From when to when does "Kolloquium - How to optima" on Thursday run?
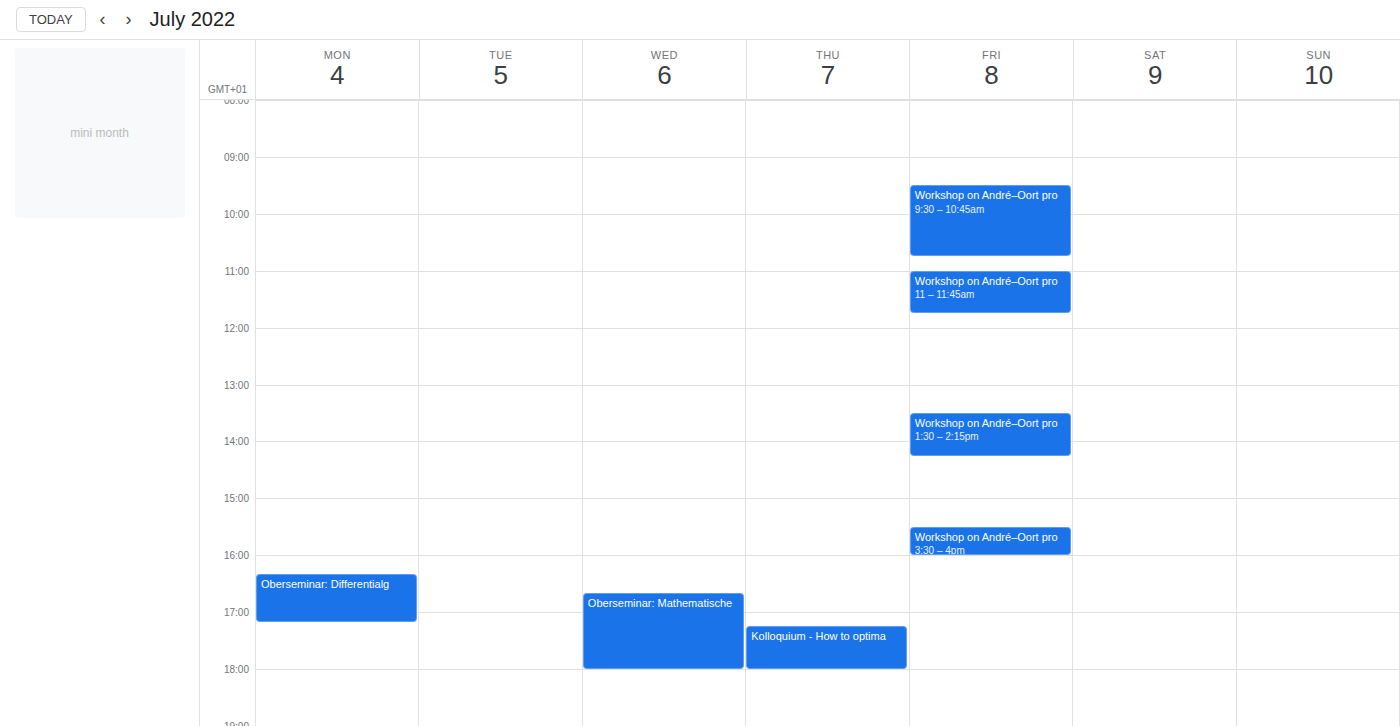
5:15 PM to 6:00 PM